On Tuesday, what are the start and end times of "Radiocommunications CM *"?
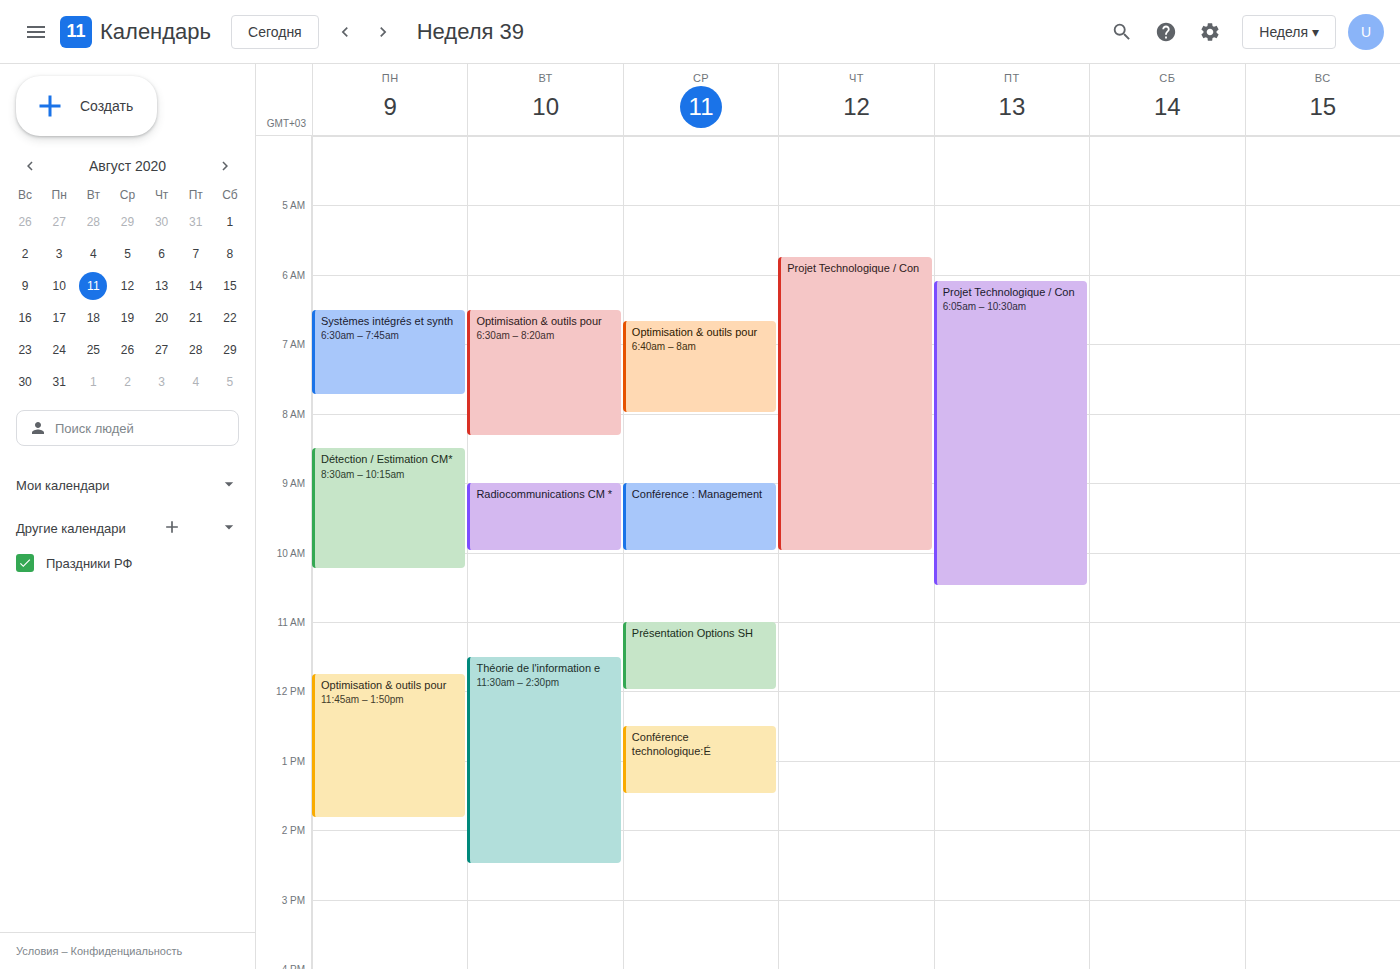
9:00 AM to 10:00 AM